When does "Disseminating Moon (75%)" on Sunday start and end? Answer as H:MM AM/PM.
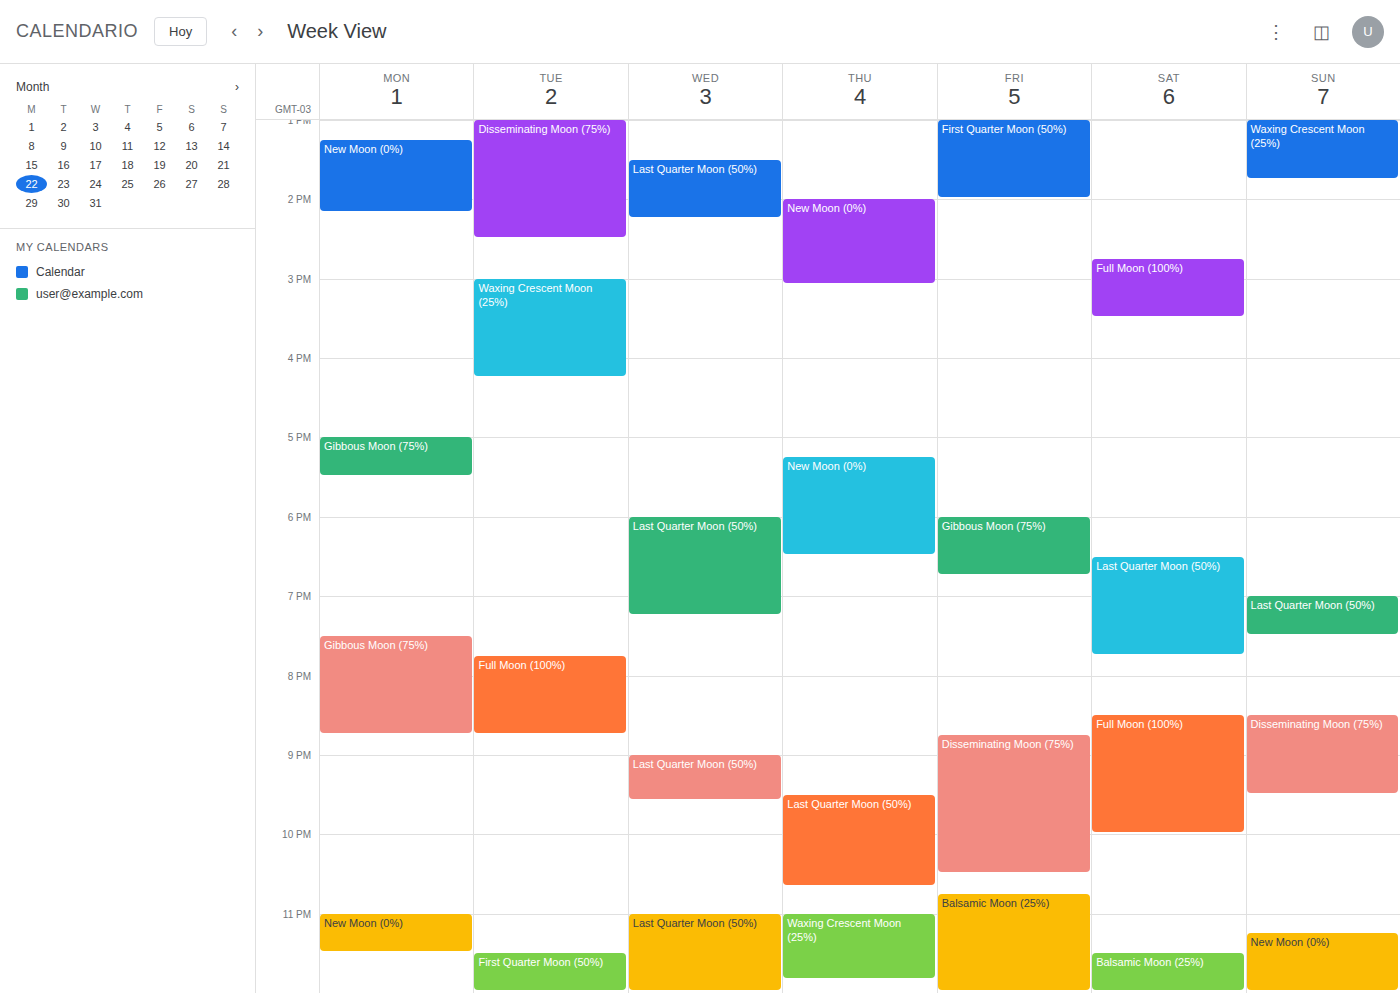
8:30 PM to 9:30 PM